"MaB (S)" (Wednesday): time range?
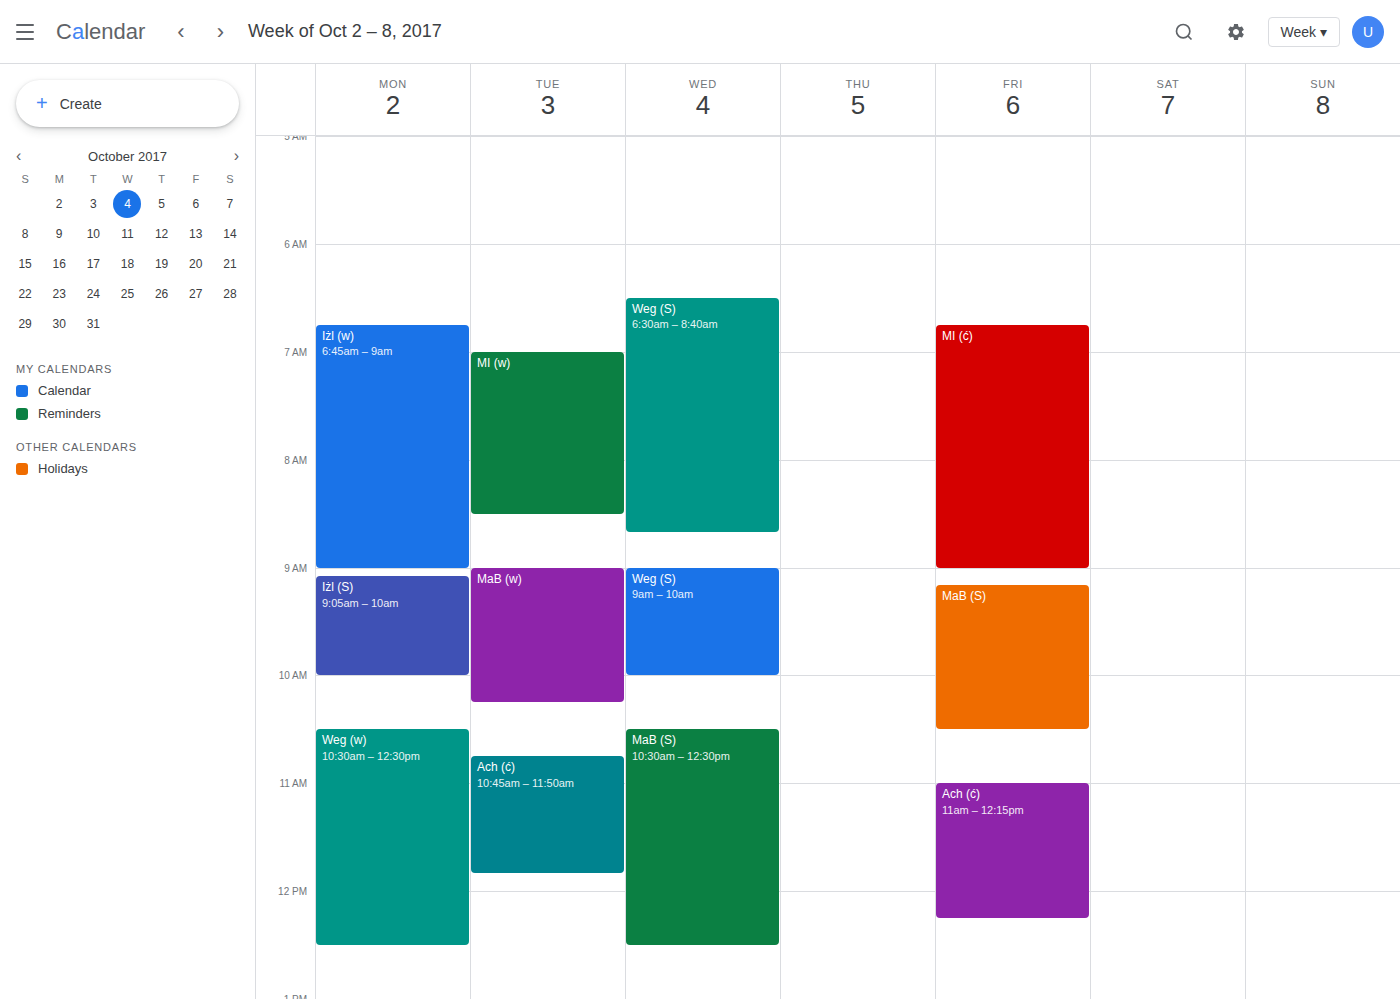
10:30 AM to 12:30 PM